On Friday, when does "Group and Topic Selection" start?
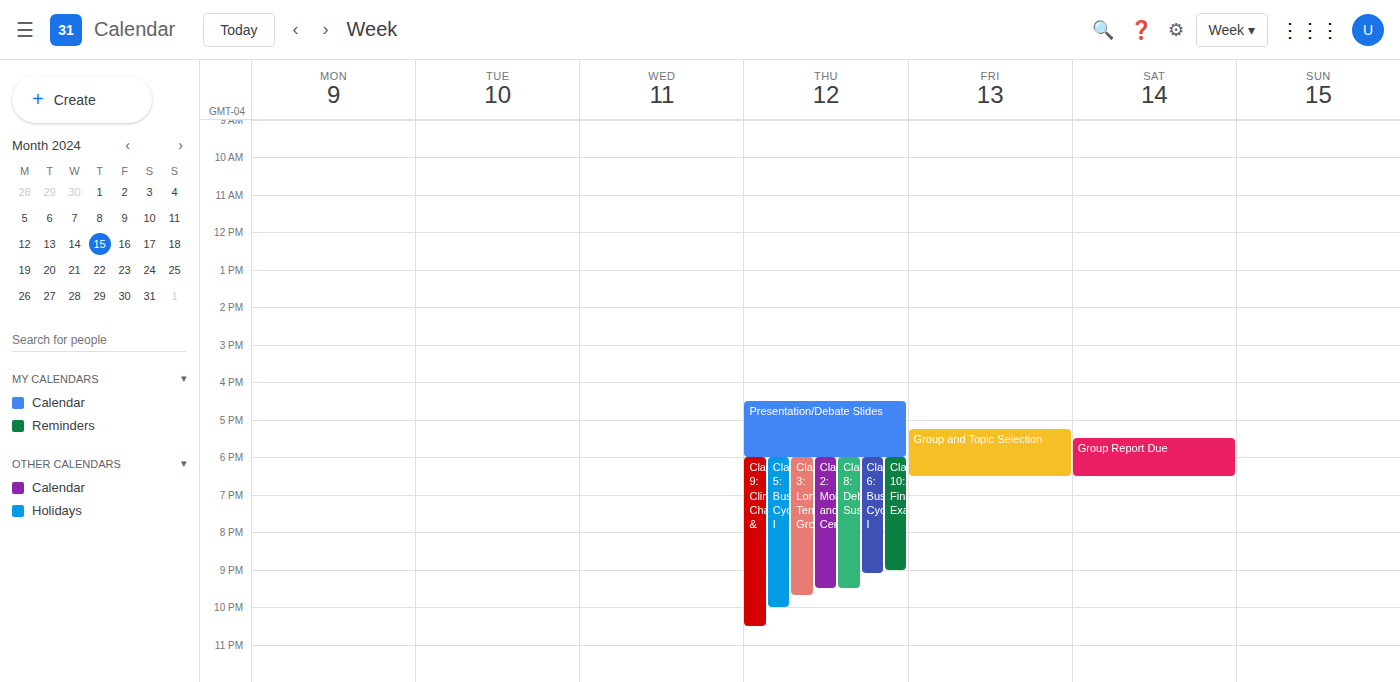
5:15 PM